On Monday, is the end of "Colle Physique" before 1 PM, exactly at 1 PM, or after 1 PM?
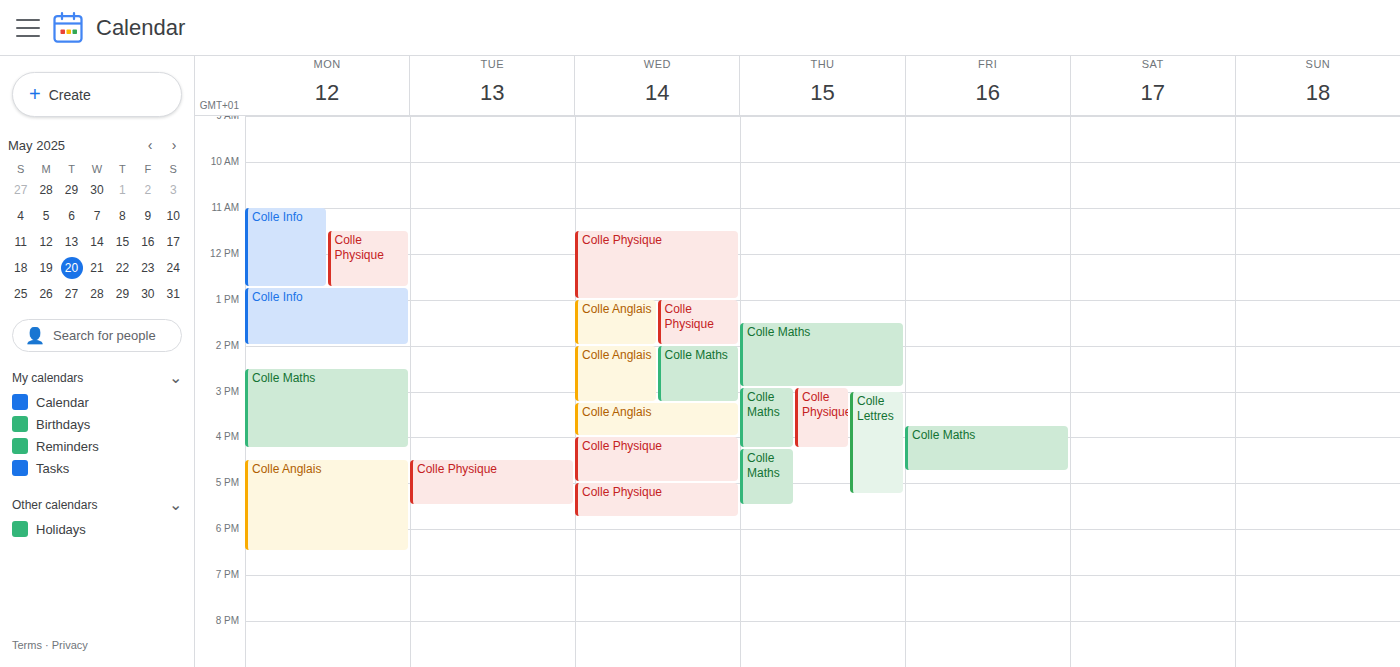
12:45 PM -- before 1 PM, 15 minutes above the 1 PM line.